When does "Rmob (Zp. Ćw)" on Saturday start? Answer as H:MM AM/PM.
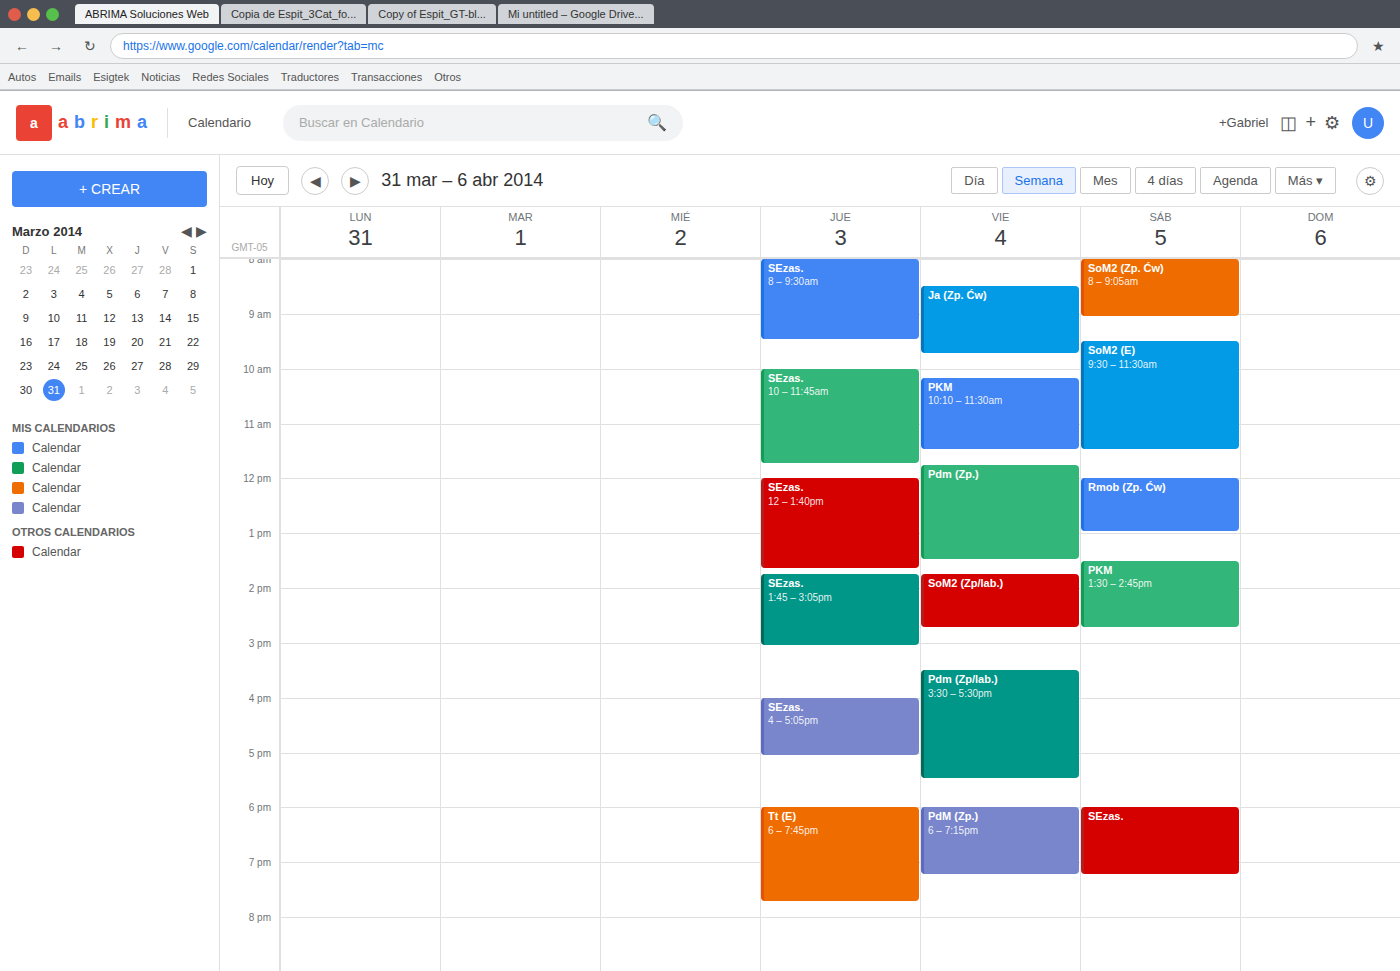
12:00 PM